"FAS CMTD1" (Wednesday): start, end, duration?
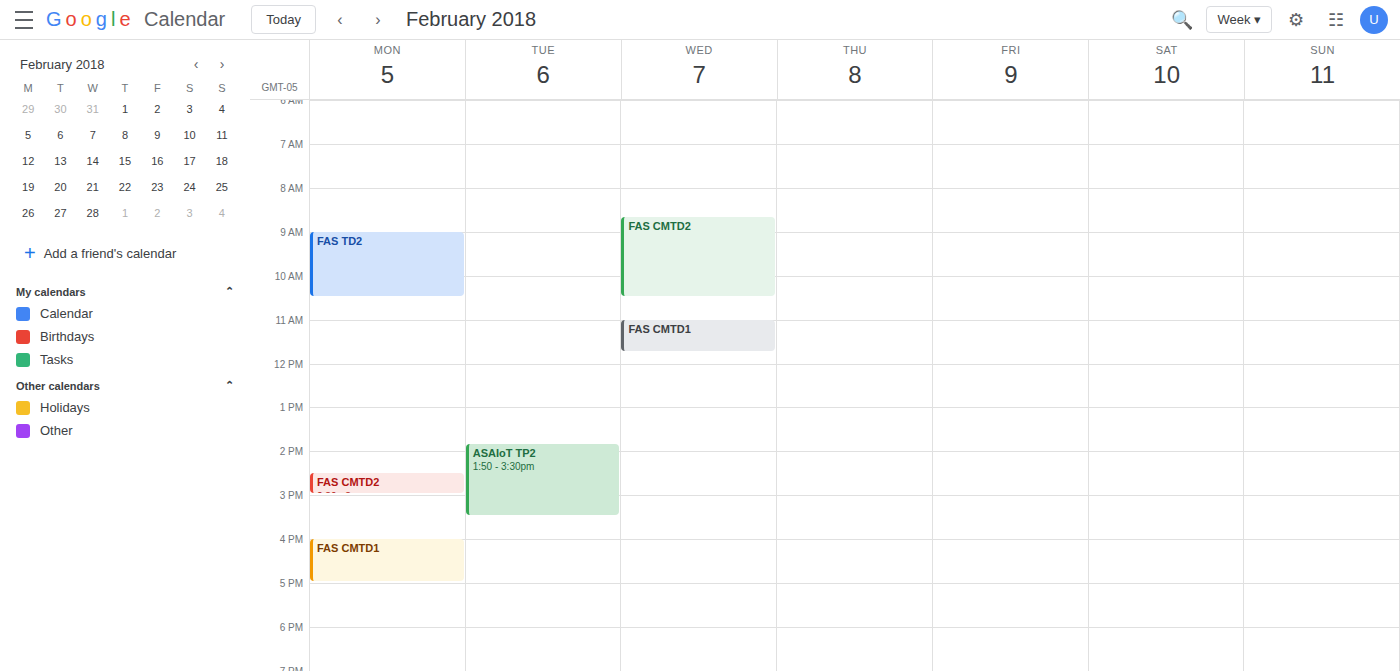
11:00 AM to 11:45 AM, 45 minutes